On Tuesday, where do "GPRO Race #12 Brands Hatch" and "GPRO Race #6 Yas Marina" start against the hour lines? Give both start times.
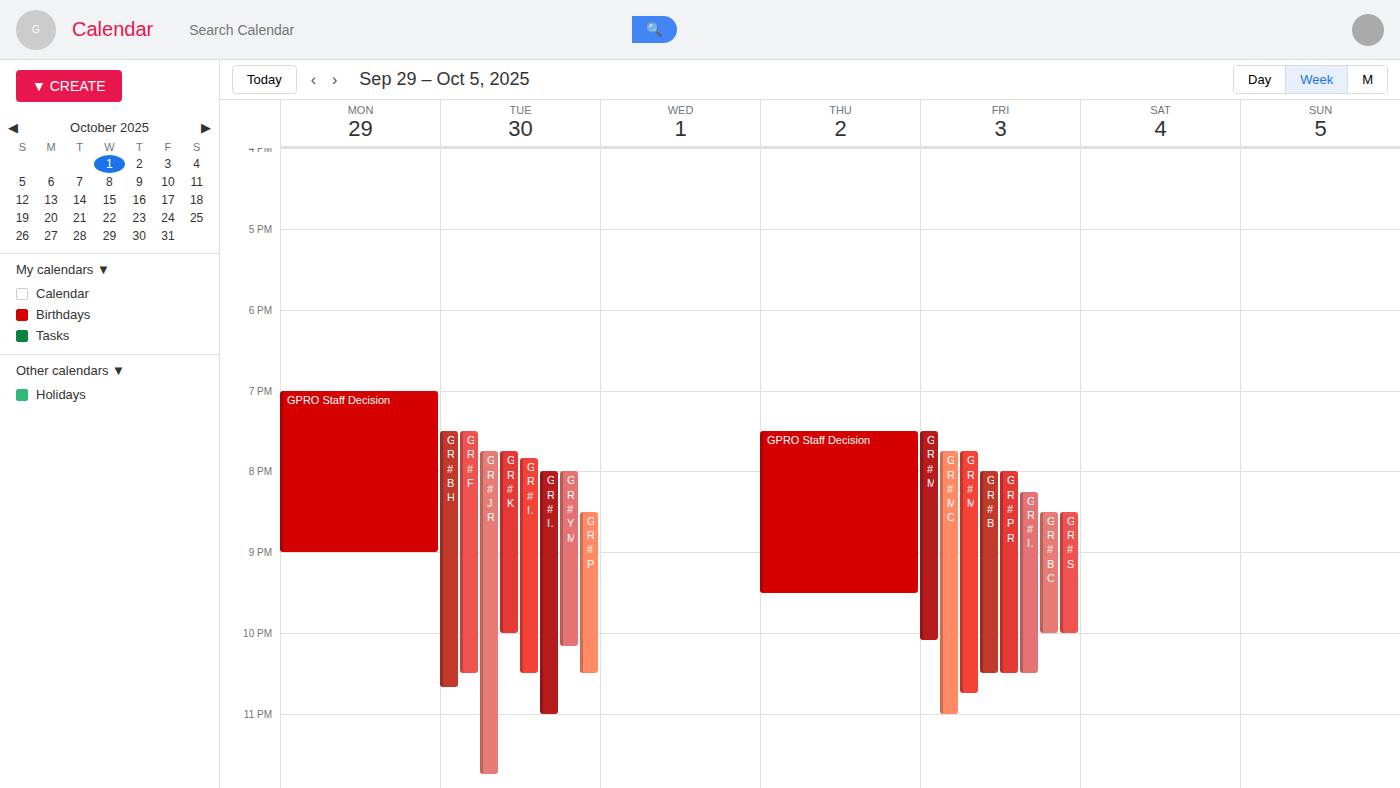
"GPRO Race #12 Brands Hatch": 7:30 PM, halfway between the 7 PM and 8 PM lines. "GPRO Race #6 Yas Marina": 8:00 PM, exactly on the 8 PM line.